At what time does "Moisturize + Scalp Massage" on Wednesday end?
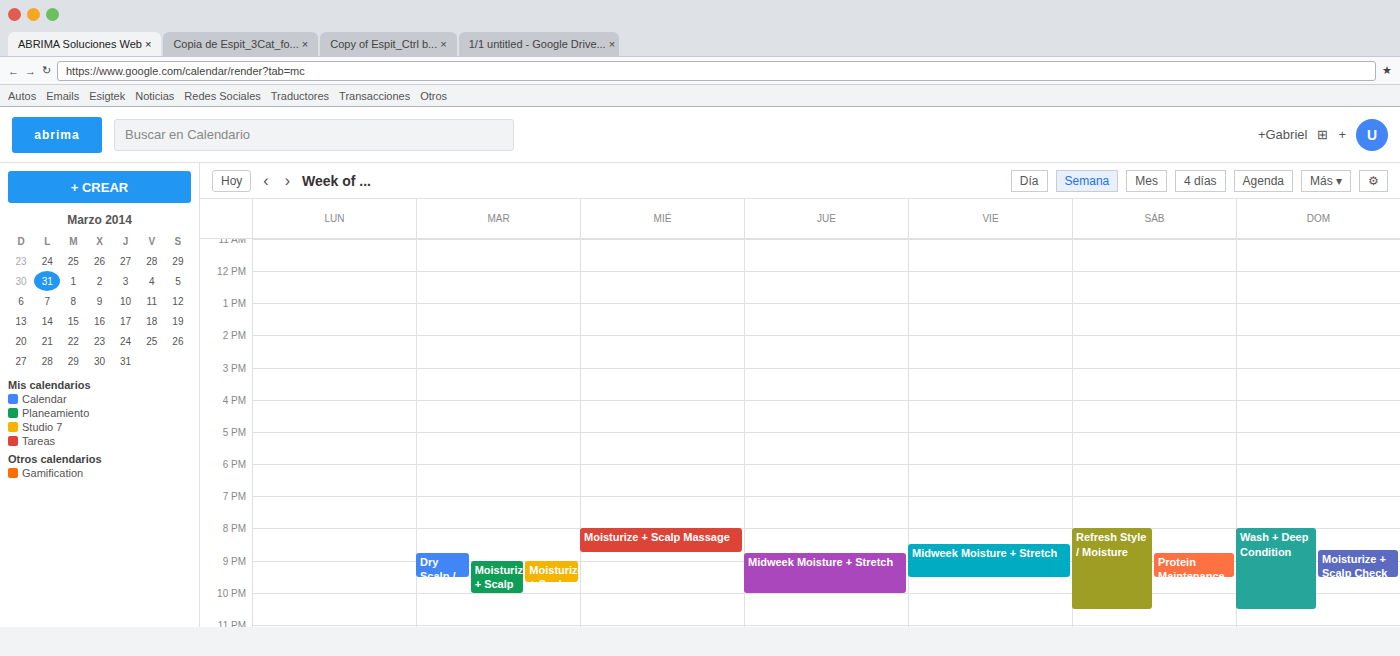
20:45